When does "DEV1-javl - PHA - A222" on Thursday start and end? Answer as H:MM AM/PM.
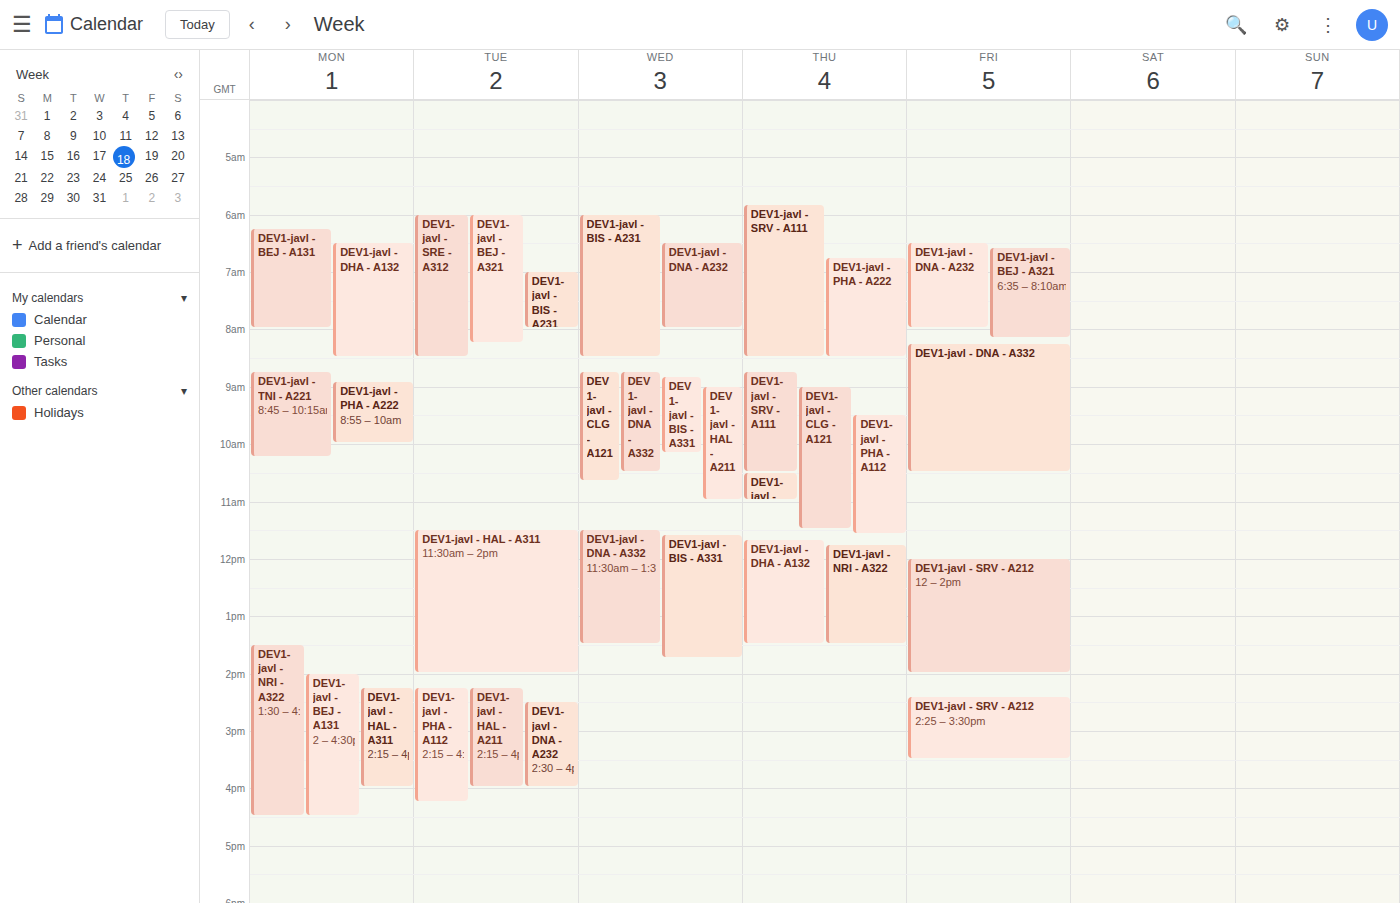
6:45 AM to 8:30 AM